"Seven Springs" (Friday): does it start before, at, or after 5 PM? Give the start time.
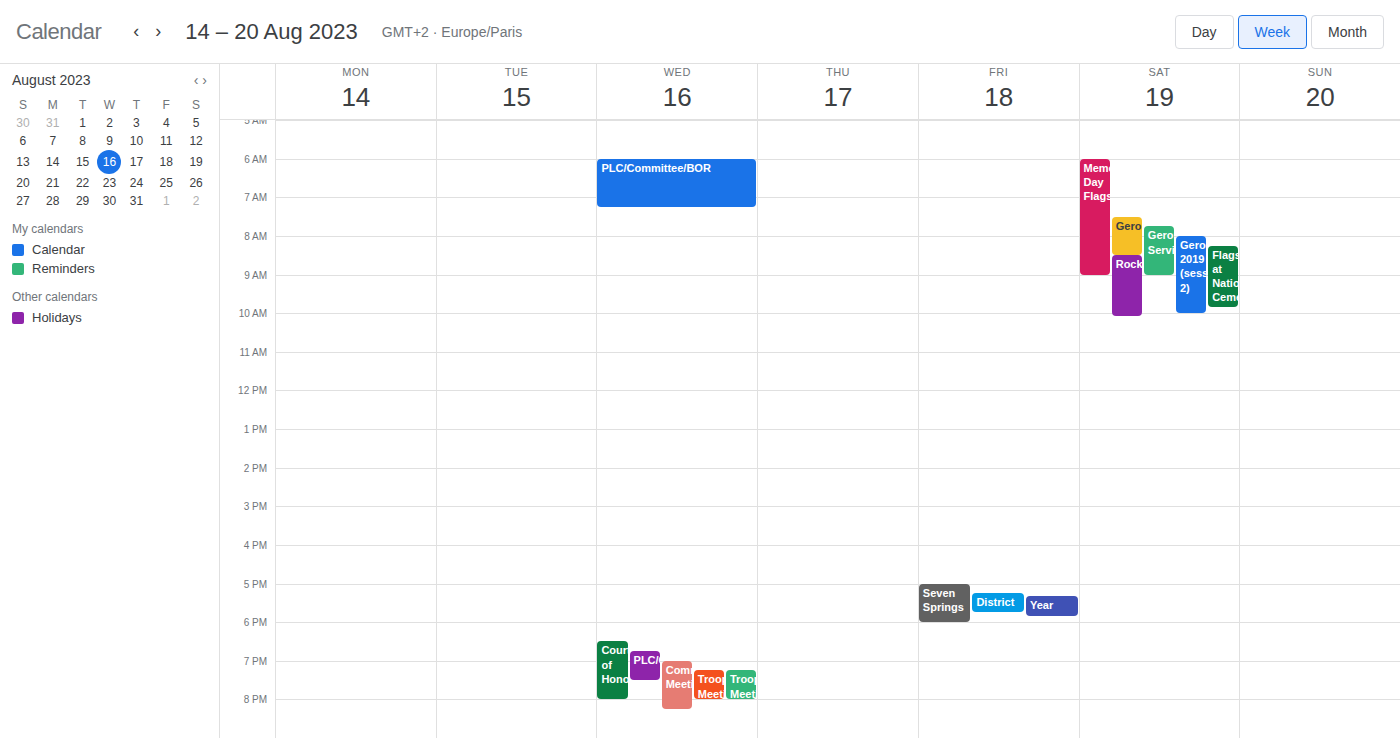
5:00 PM -- exactly at 5 PM, on the 5 PM line.